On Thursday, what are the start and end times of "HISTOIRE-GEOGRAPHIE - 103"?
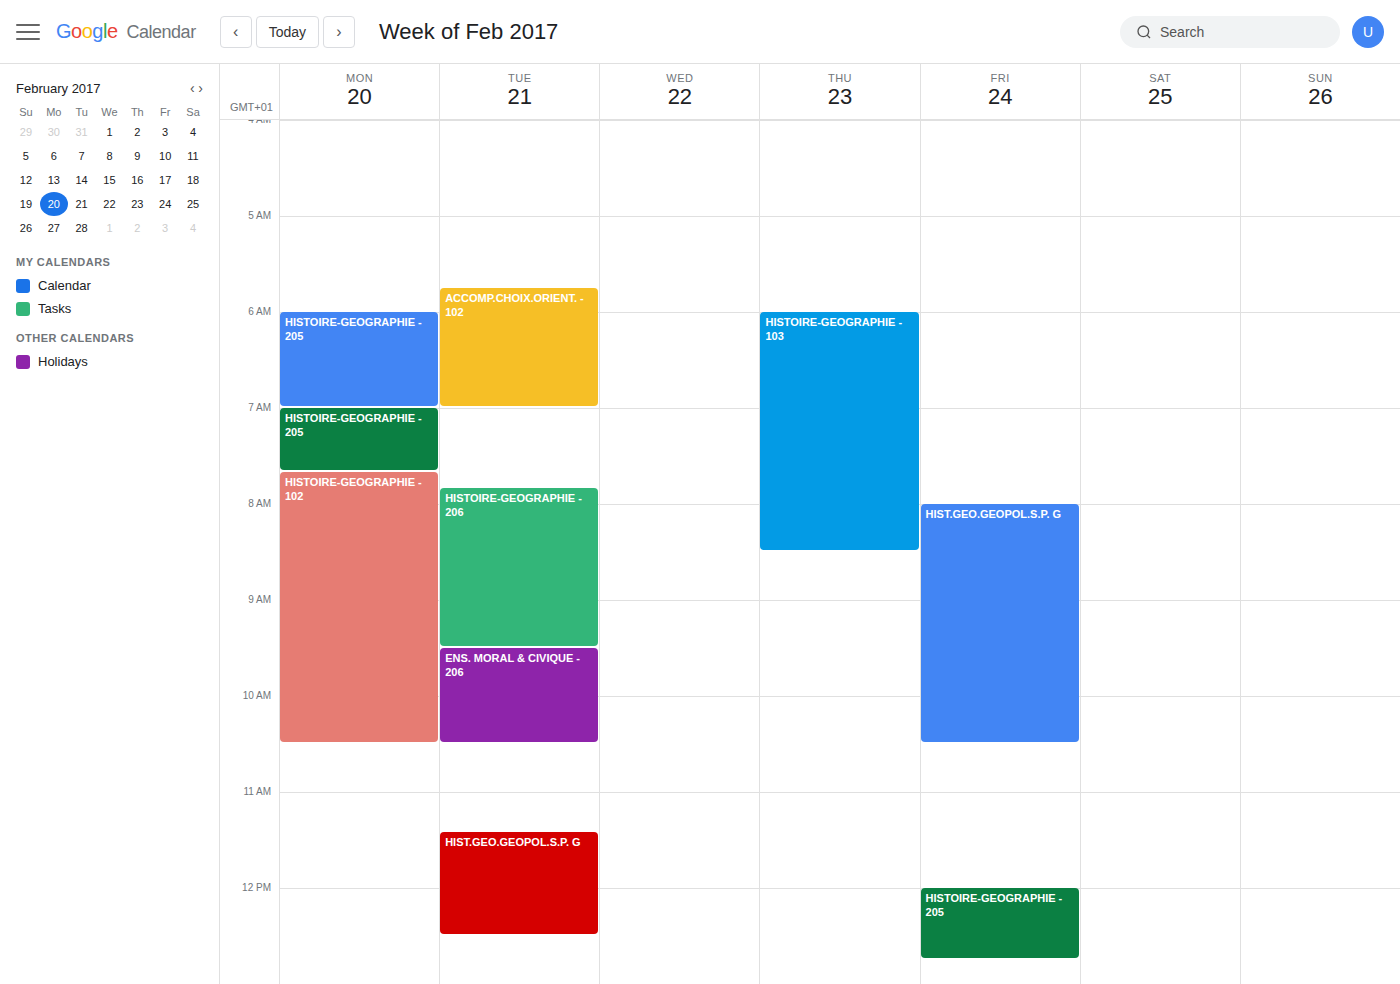
6:00 AM to 8:30 AM